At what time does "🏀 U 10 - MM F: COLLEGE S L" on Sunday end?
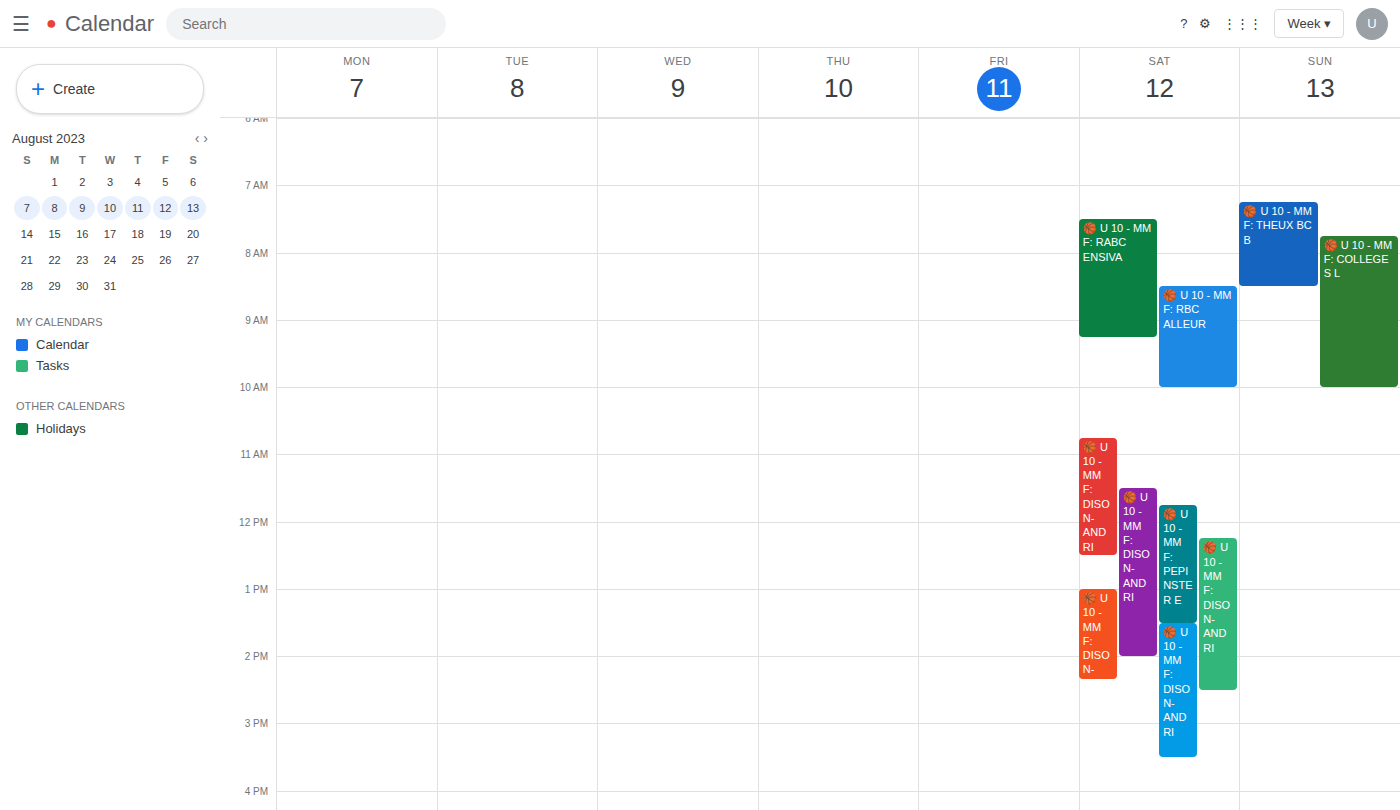
10:00 AM